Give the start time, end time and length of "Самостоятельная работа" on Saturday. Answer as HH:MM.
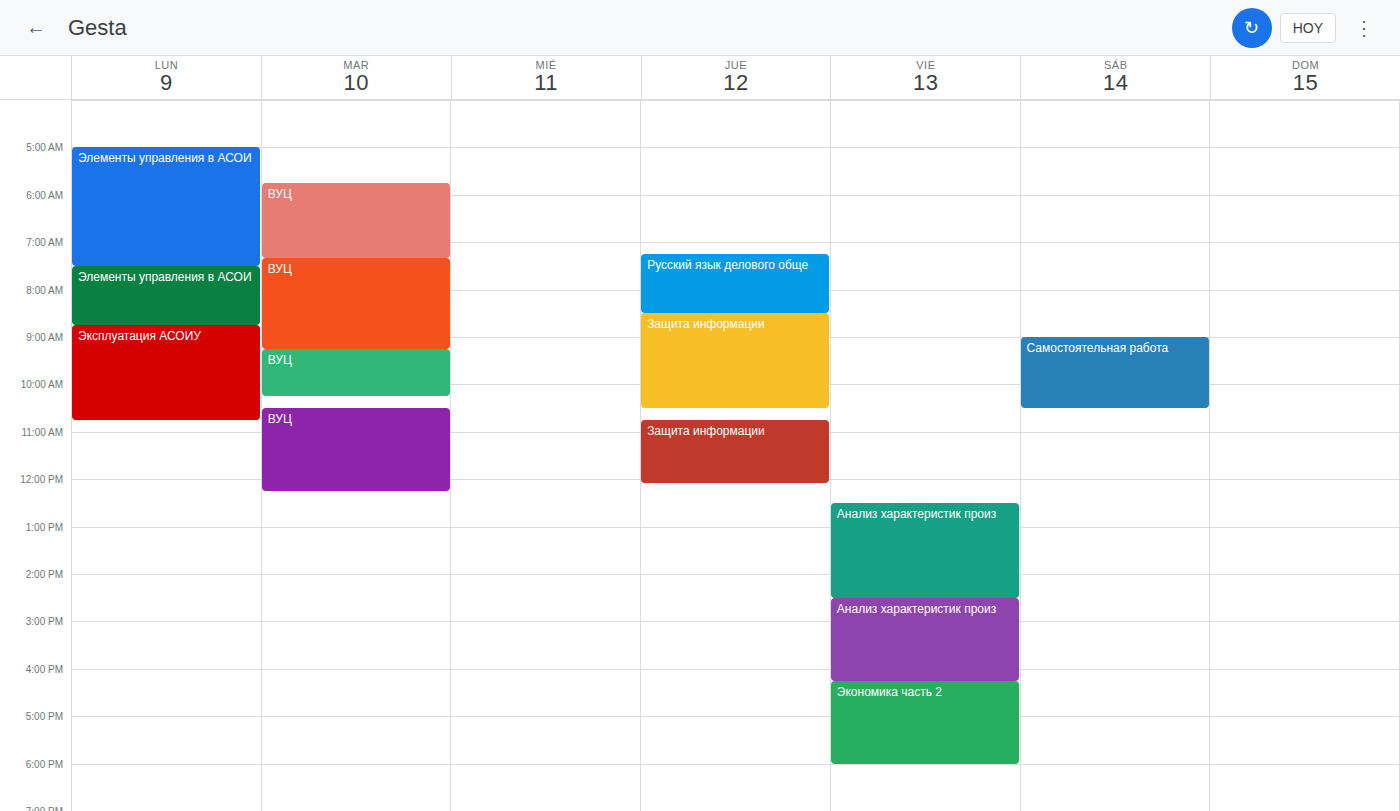
09:00 to 10:30, 1 hour 30 minutes